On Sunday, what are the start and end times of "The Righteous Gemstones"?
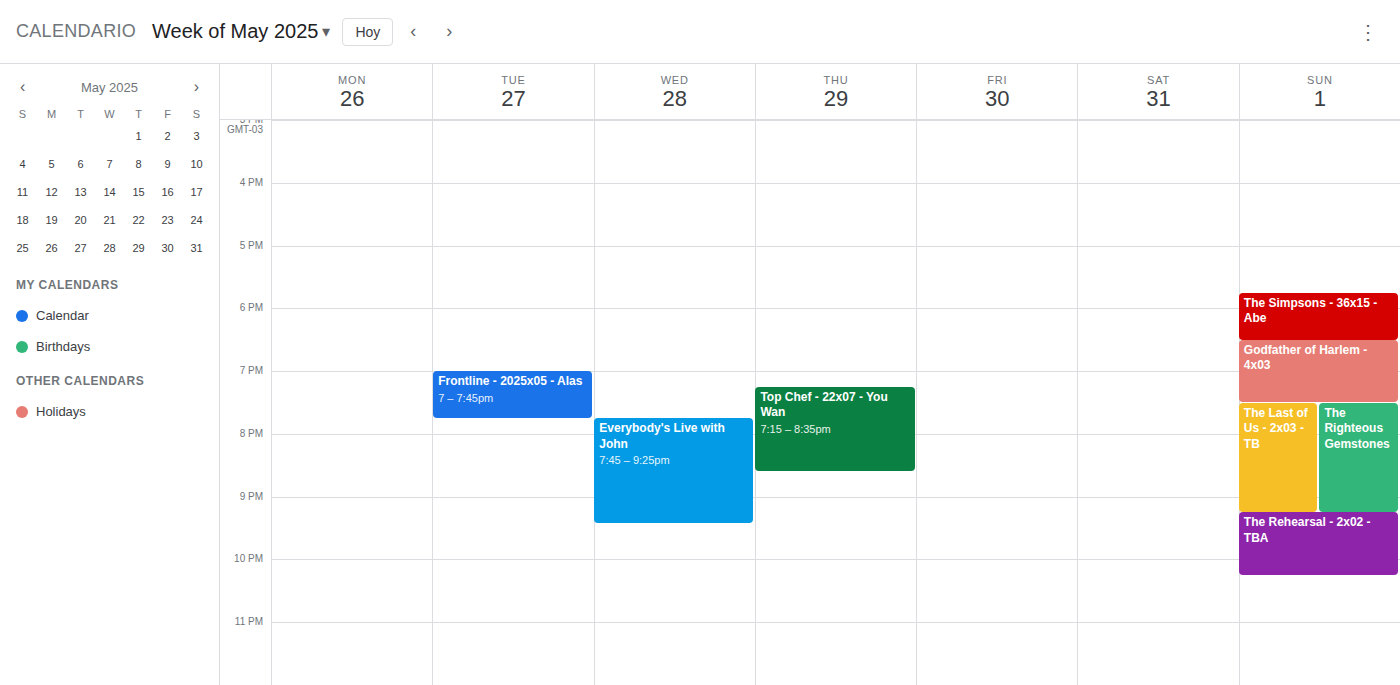
7:30 PM to 9:15 PM